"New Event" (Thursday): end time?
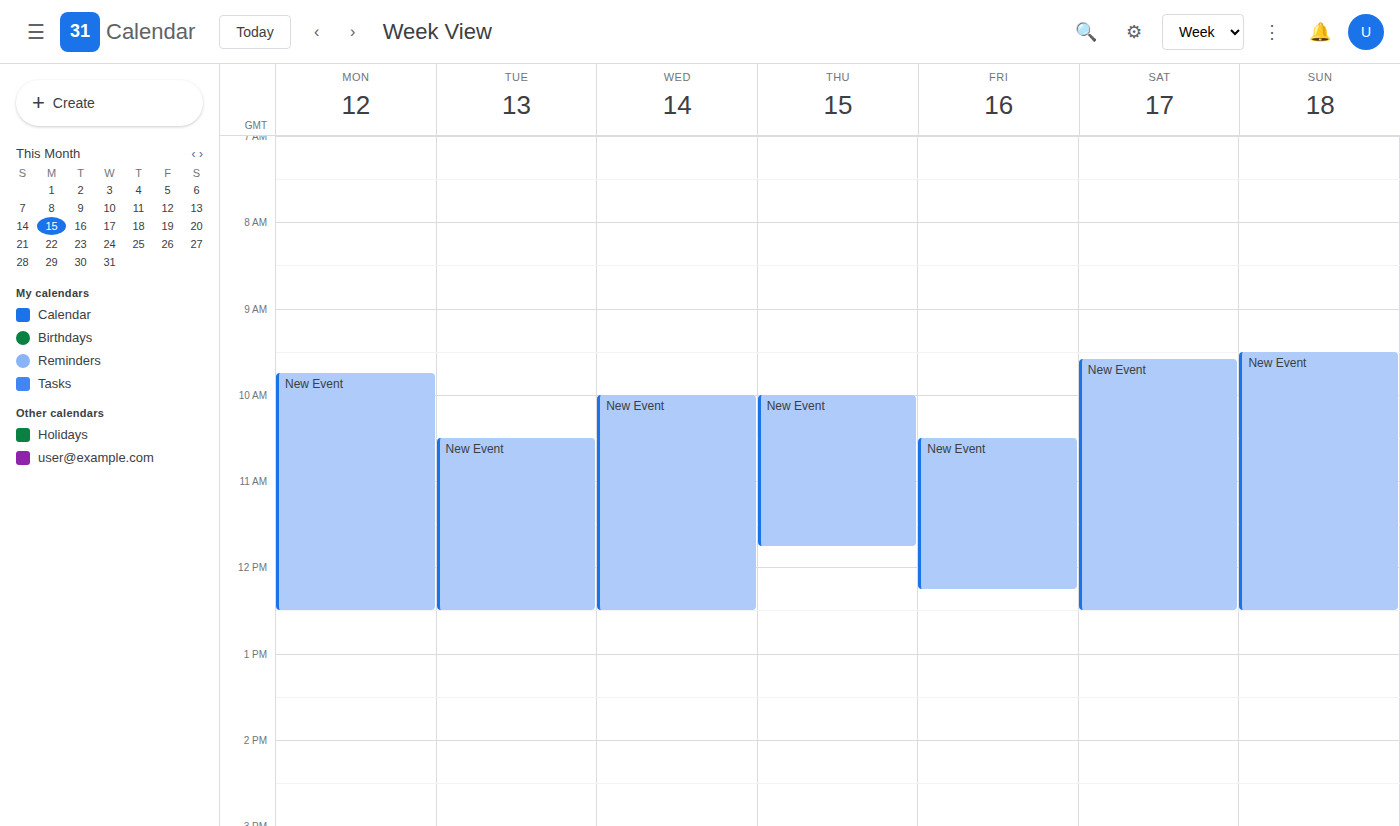
11:45